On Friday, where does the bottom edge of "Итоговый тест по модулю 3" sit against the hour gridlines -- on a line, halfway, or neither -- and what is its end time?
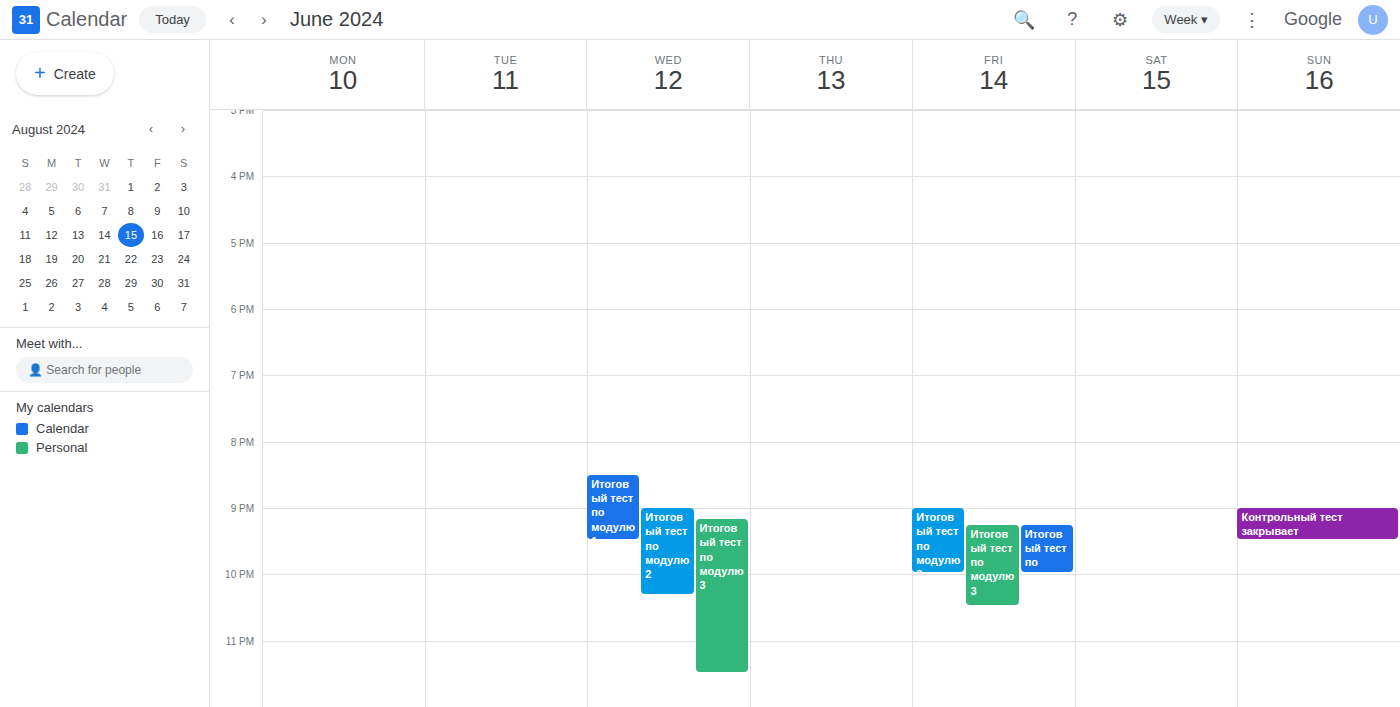
10:30 PM -- halfway between the 10 PM and 11 PM lines.